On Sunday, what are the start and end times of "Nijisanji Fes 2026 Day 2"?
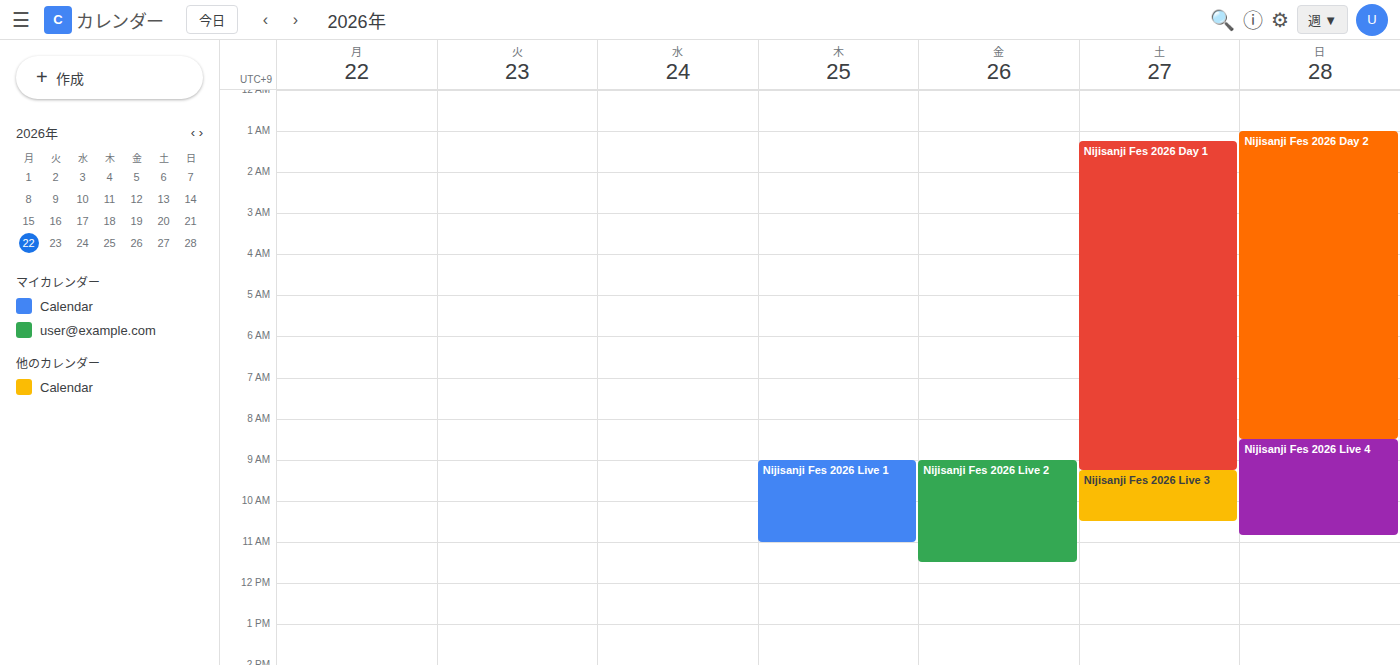
1:00 AM to 8:30 AM